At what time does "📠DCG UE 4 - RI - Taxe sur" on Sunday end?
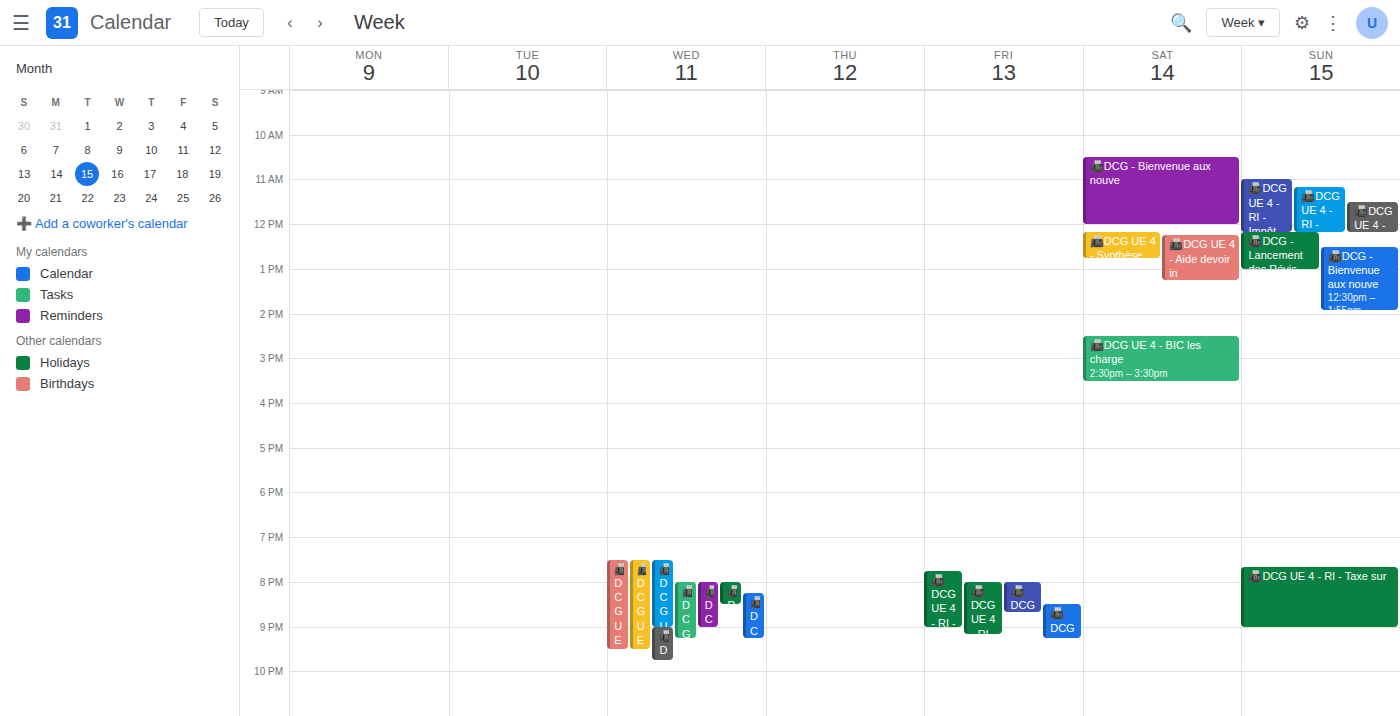
9:00 PM